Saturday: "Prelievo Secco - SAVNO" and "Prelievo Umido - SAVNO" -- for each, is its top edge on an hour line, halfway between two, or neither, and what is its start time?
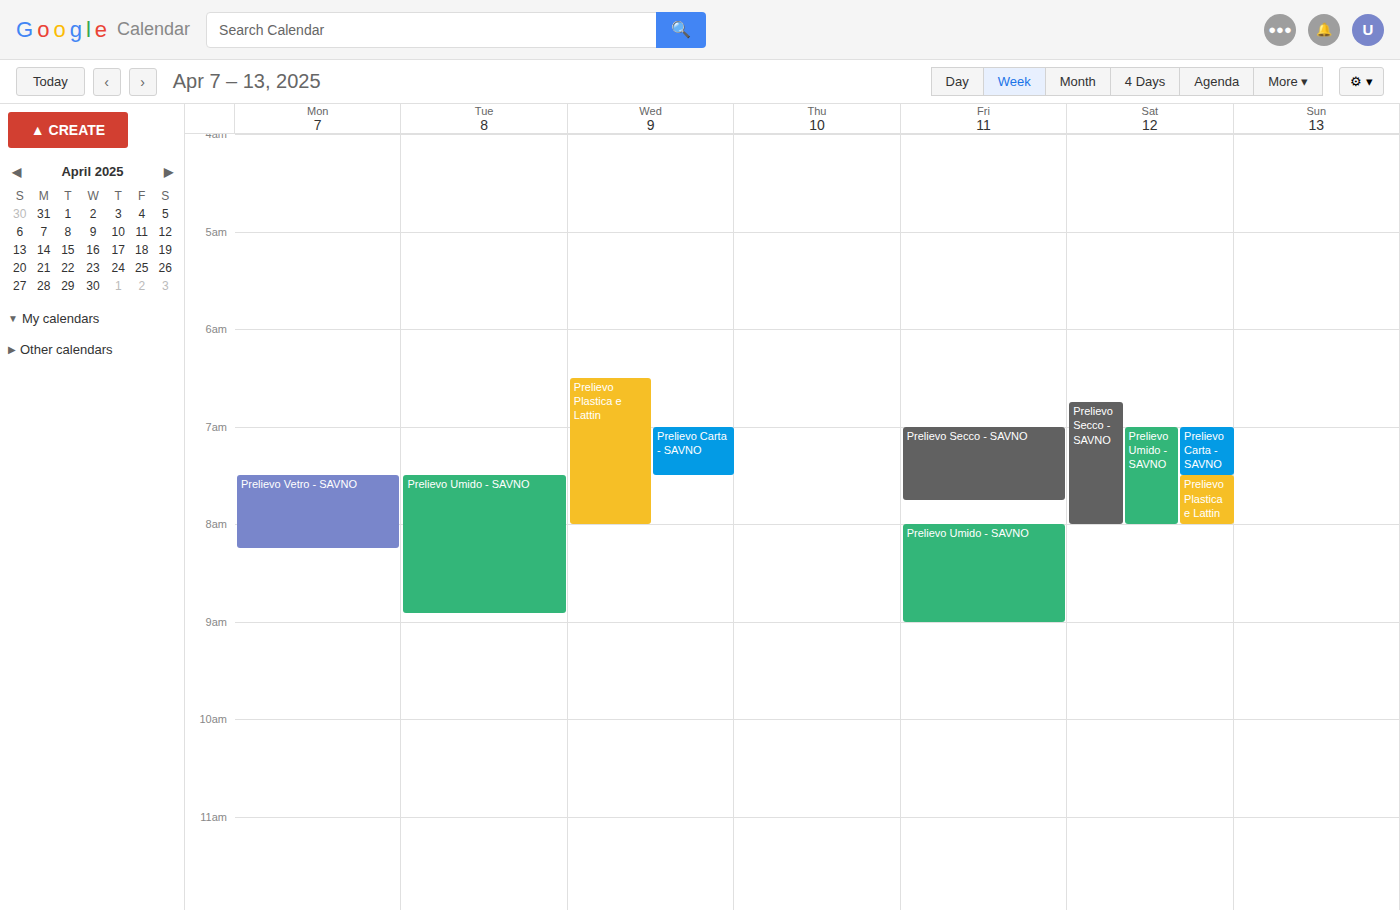
"Prelievo Secco - SAVNO": 06:45, neither: three quarters of the way from the 06:00 line to the 07:00 line. "Prelievo Umido - SAVNO": 07:00, exactly on the 07:00 line.